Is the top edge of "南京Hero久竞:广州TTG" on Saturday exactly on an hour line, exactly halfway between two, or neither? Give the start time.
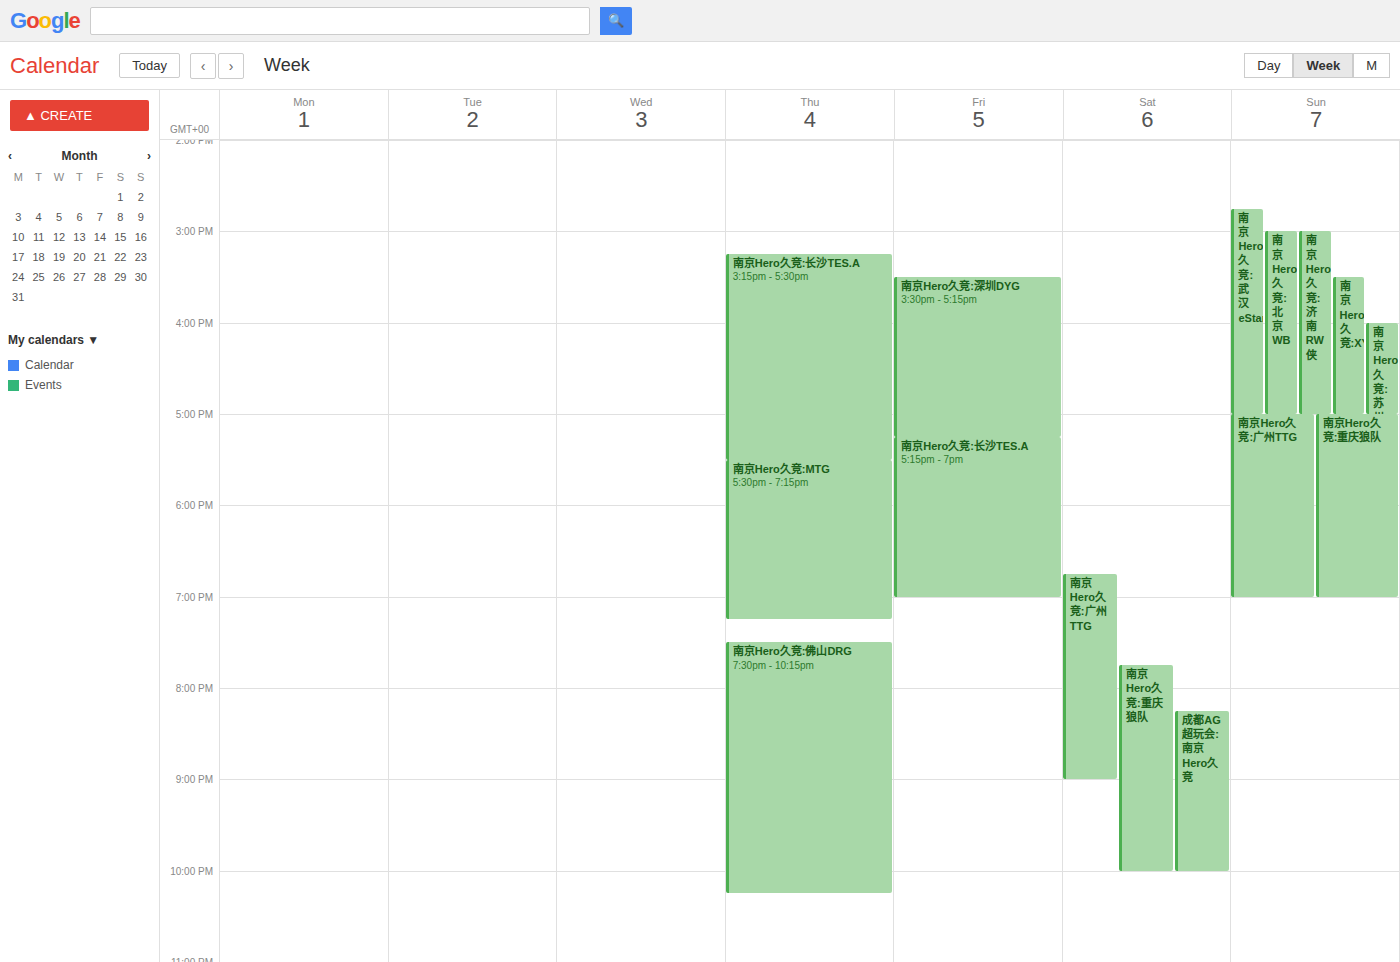
6:45 PM -- neither: three quarters of the way from the 6 PM line to the 7 PM line.